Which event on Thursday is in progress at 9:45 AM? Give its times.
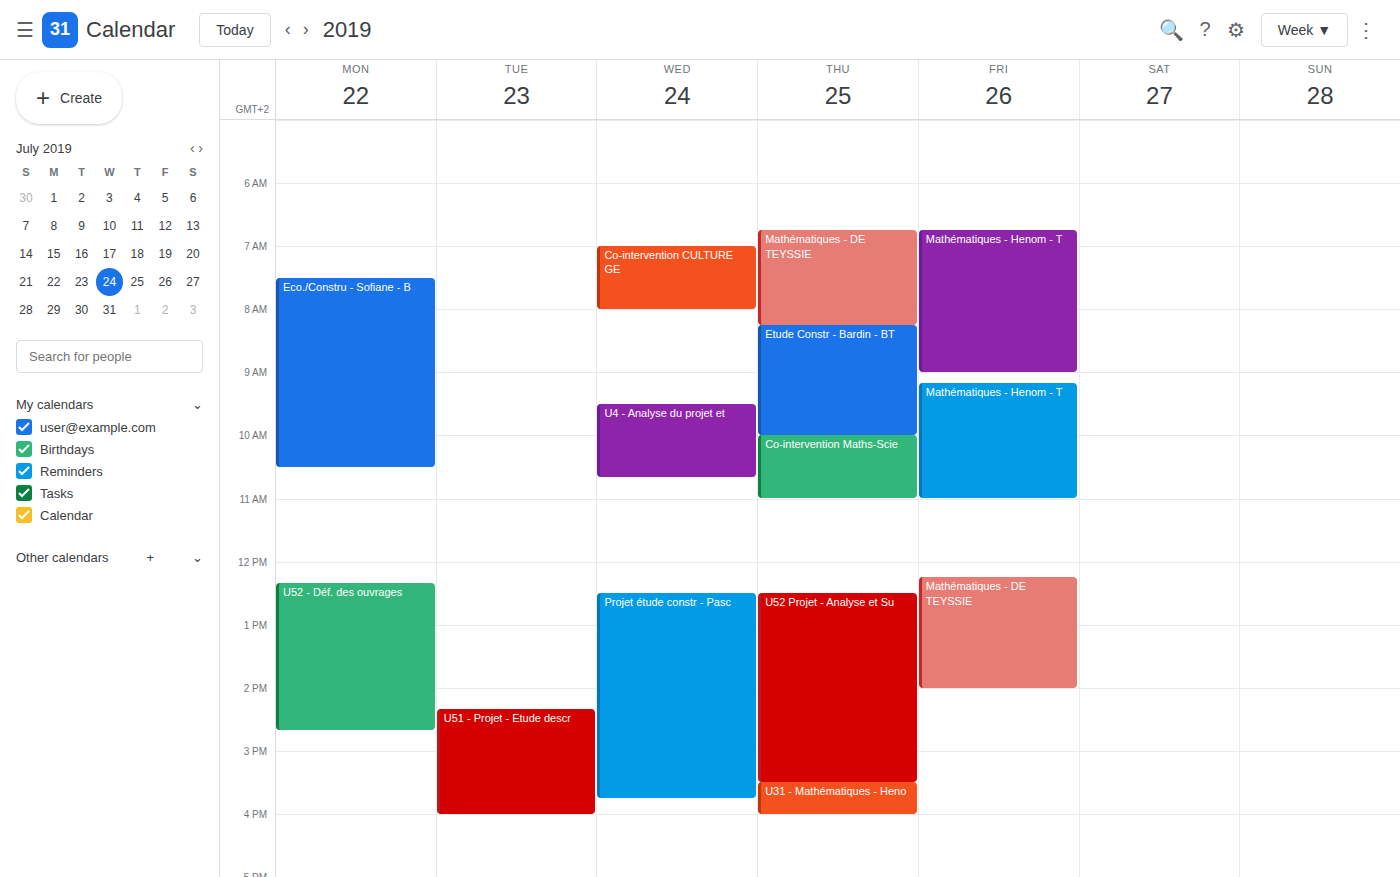
"Etude Constr - Bardin - BT", 8:15 AM to 10:00 AM